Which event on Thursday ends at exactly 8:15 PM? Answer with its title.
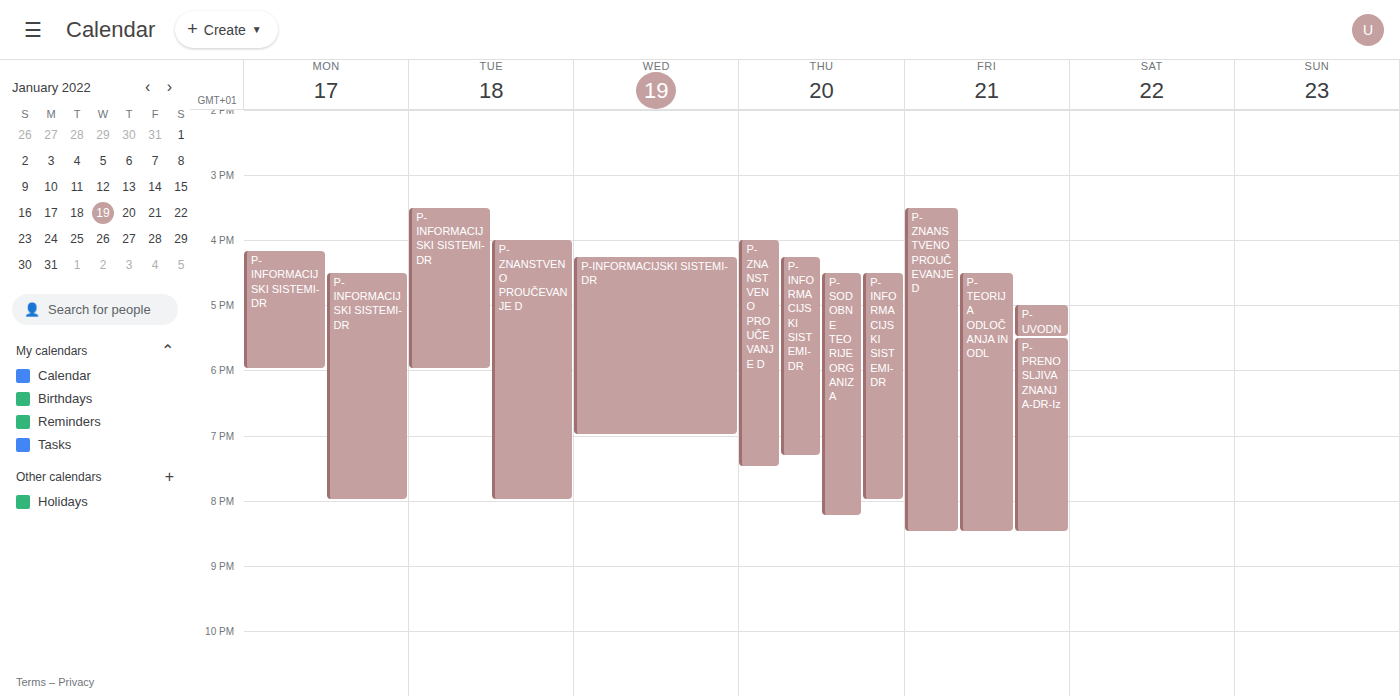
"P-SODOBNE TEORIJE ORGANIZA"